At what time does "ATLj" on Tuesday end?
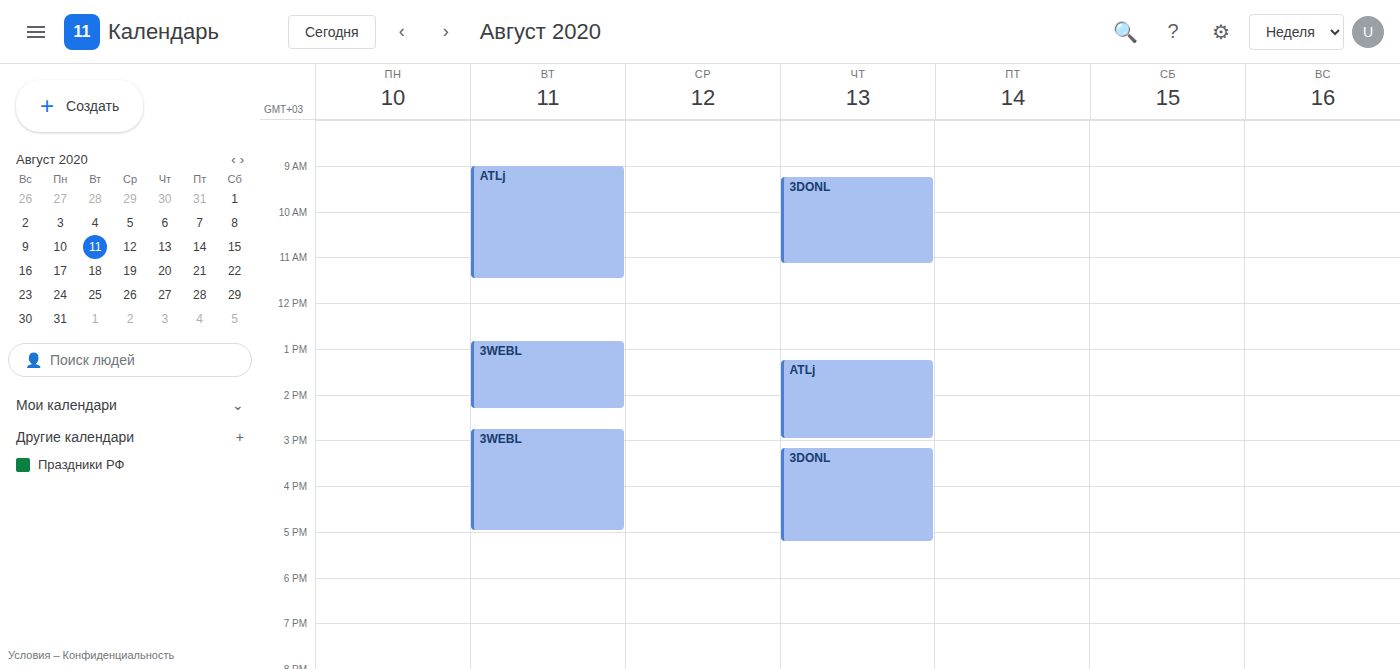
11:30 AM